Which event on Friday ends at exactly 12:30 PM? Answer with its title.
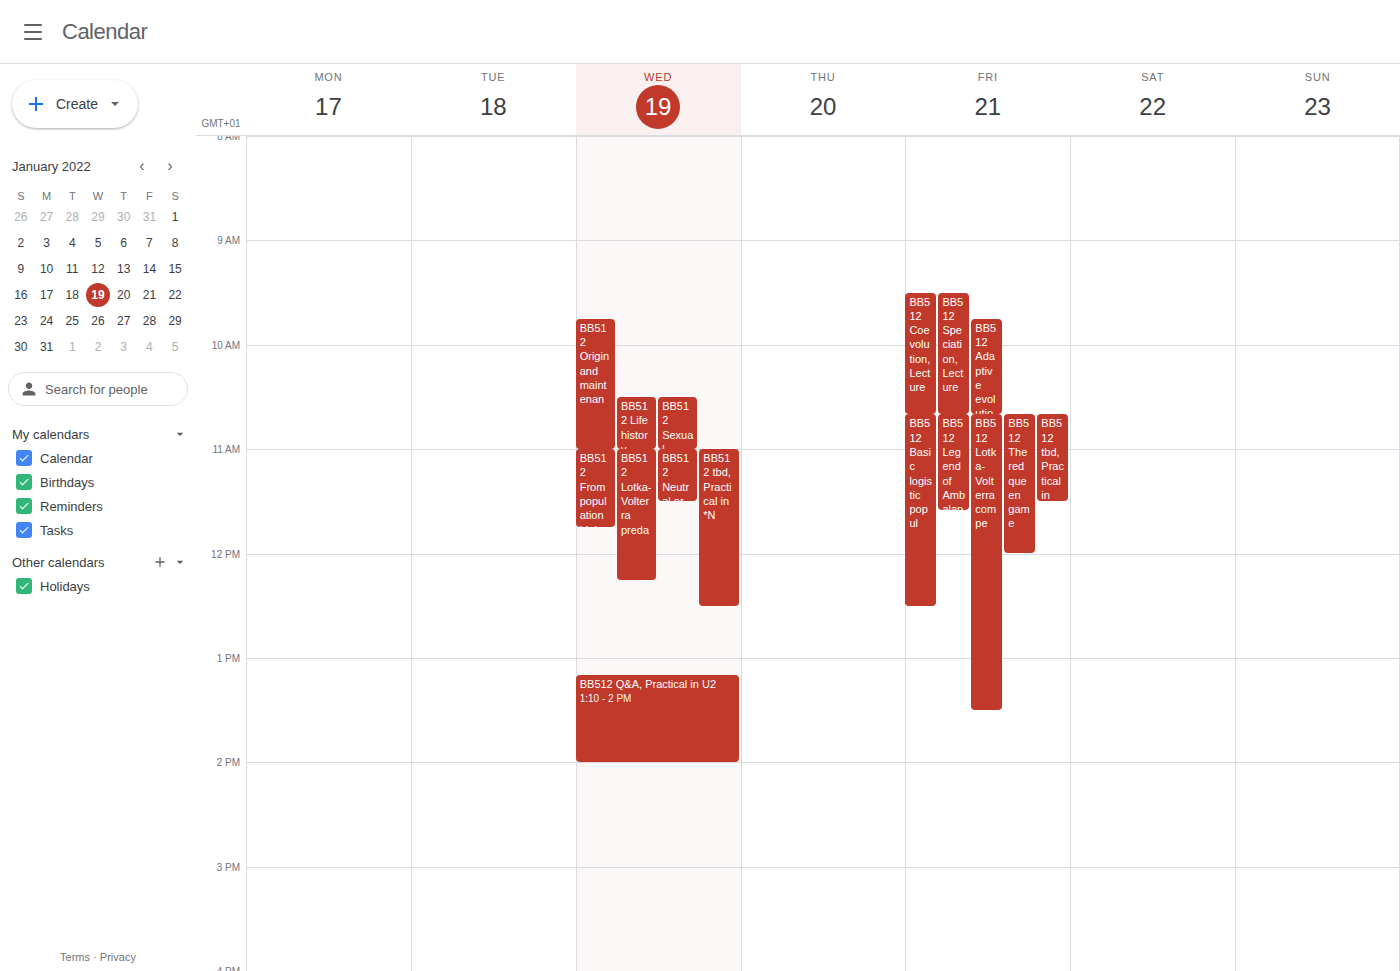
"BB512 Basic logistic popul"